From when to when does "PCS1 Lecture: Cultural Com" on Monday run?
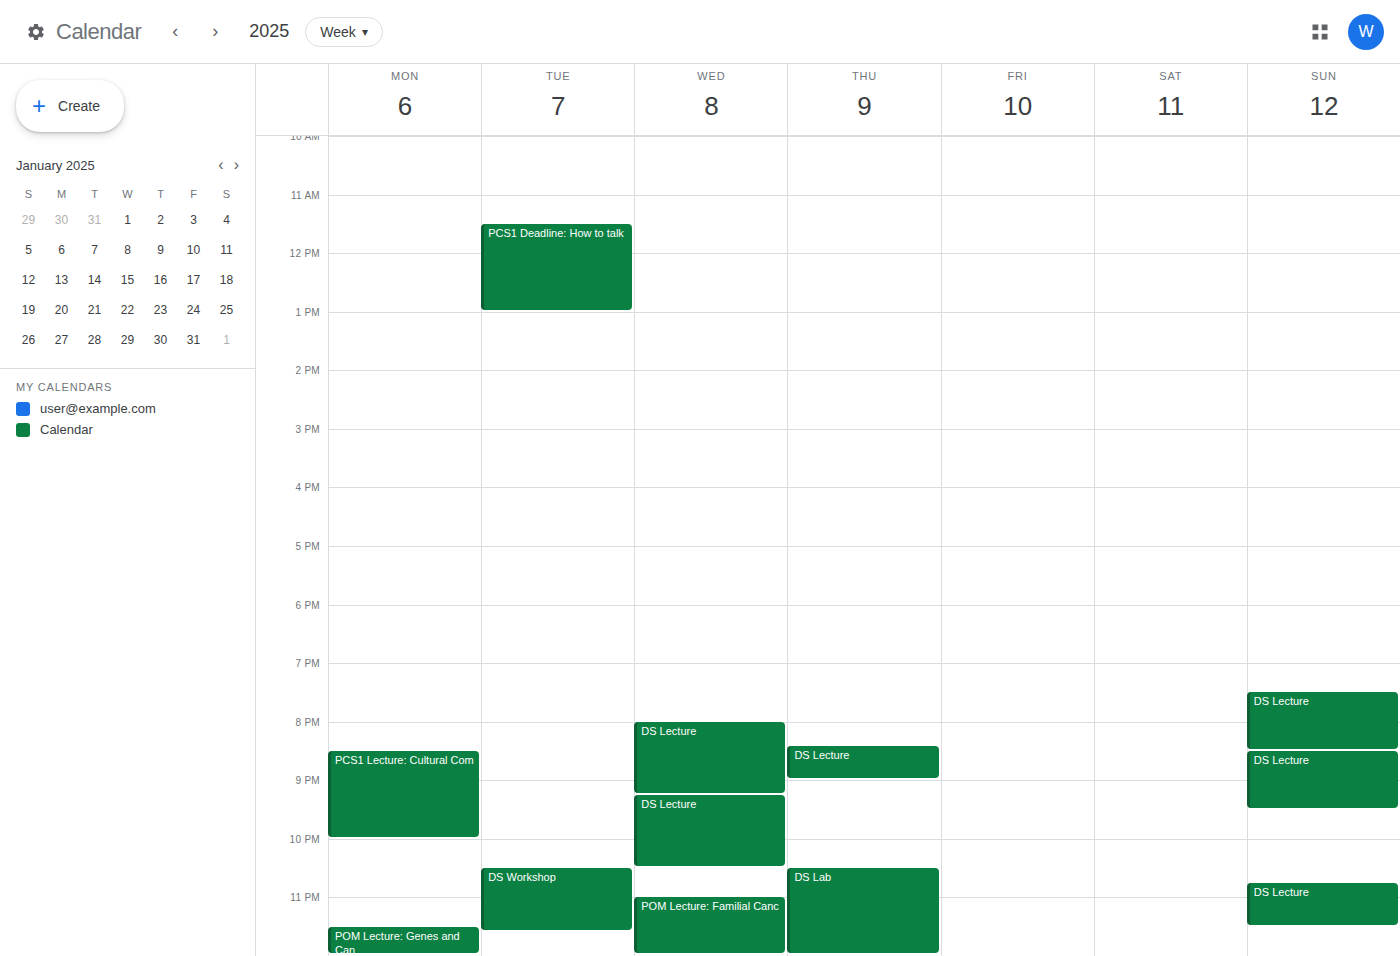
20:30 to 22:00